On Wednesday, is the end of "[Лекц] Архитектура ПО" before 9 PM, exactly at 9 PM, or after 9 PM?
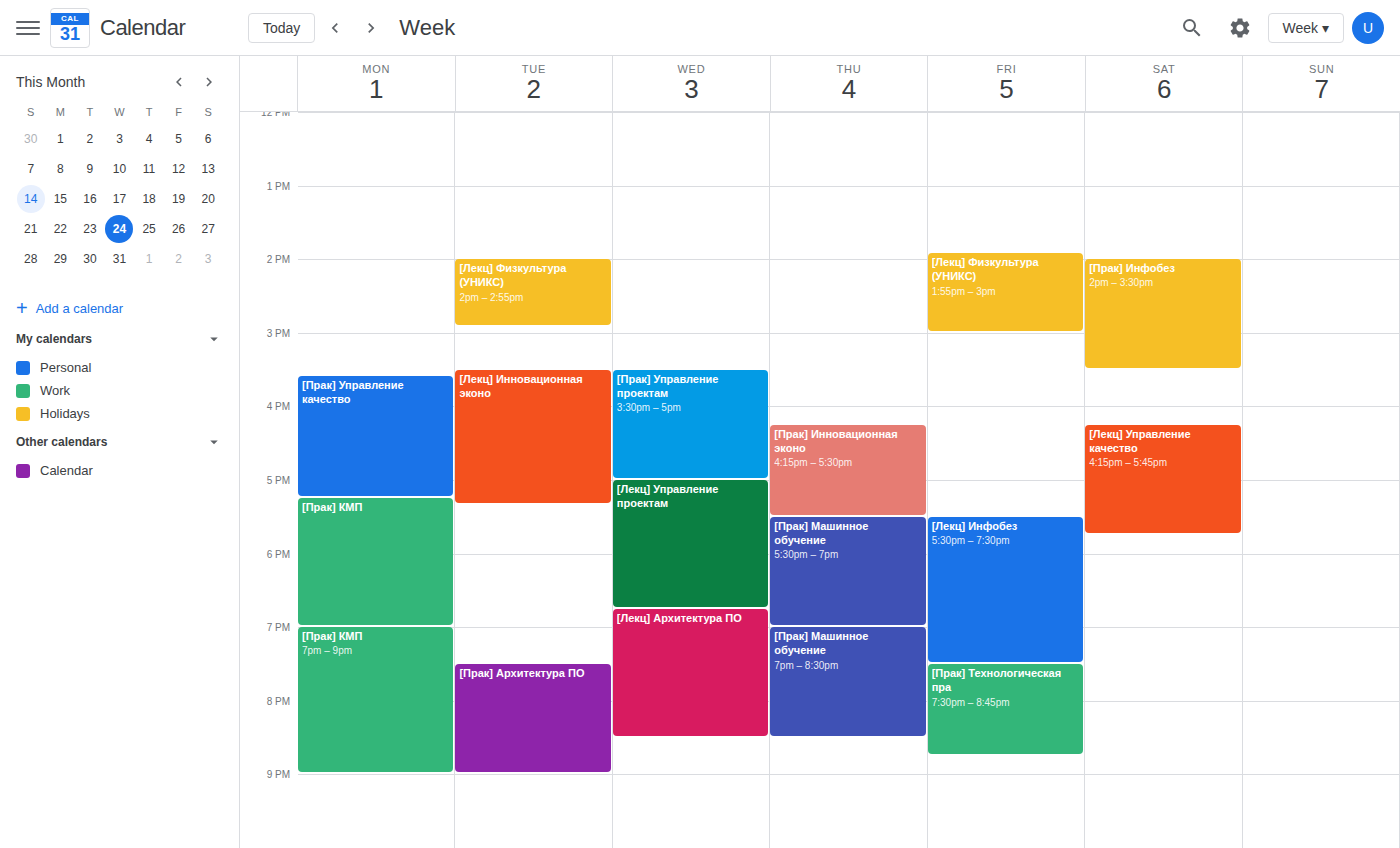
8:30 PM -- before 9 PM, 30 minutes above the 9 PM line.